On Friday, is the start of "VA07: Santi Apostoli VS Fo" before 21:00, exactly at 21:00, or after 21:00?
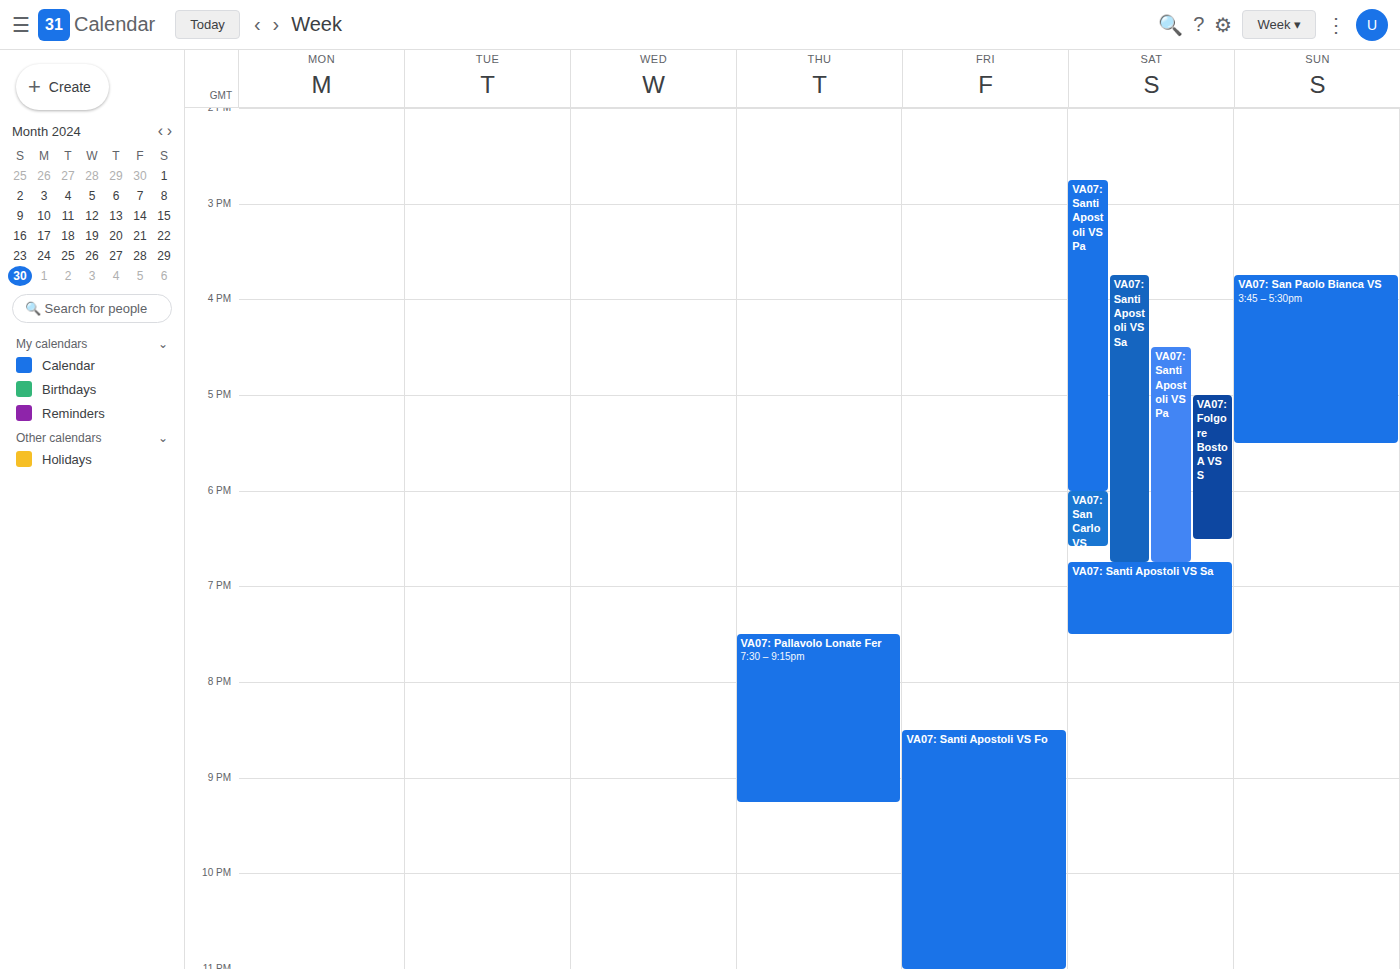
20:30 -- before 21:00, 30 minutes above the 21:00 line.